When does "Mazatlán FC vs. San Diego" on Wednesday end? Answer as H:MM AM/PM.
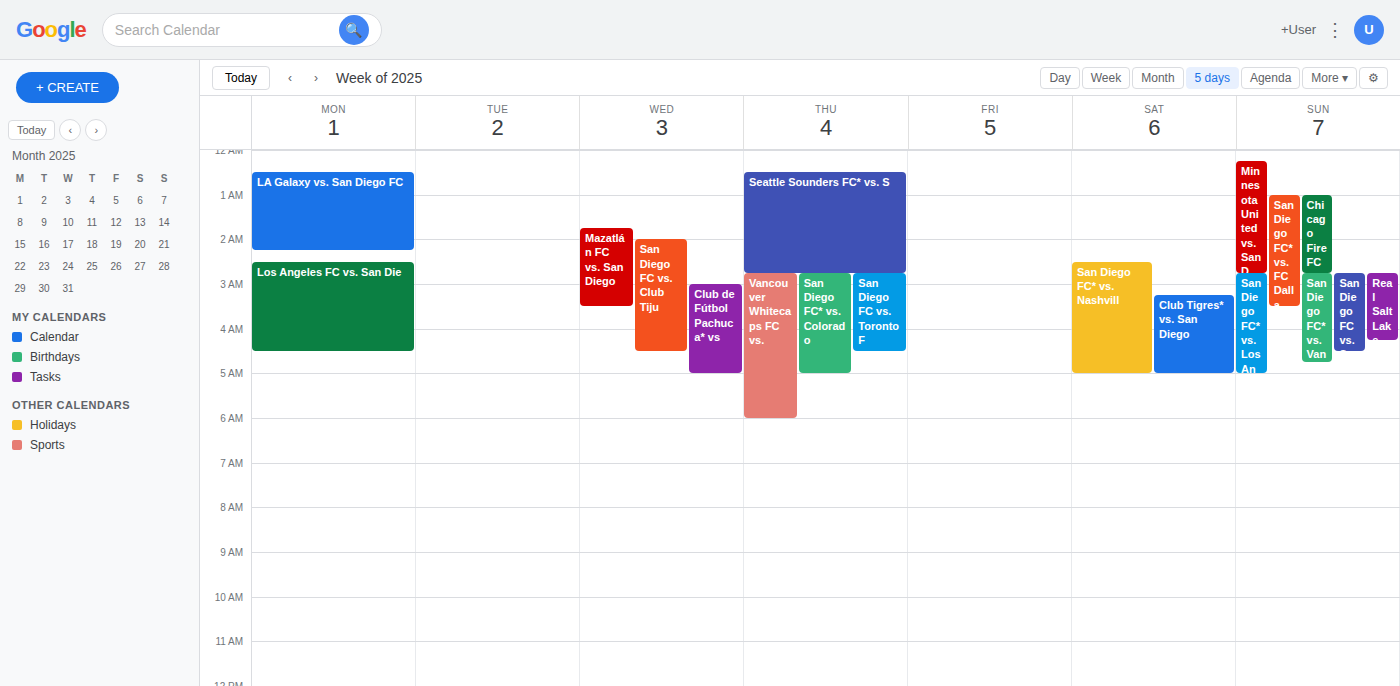
3:30 AM